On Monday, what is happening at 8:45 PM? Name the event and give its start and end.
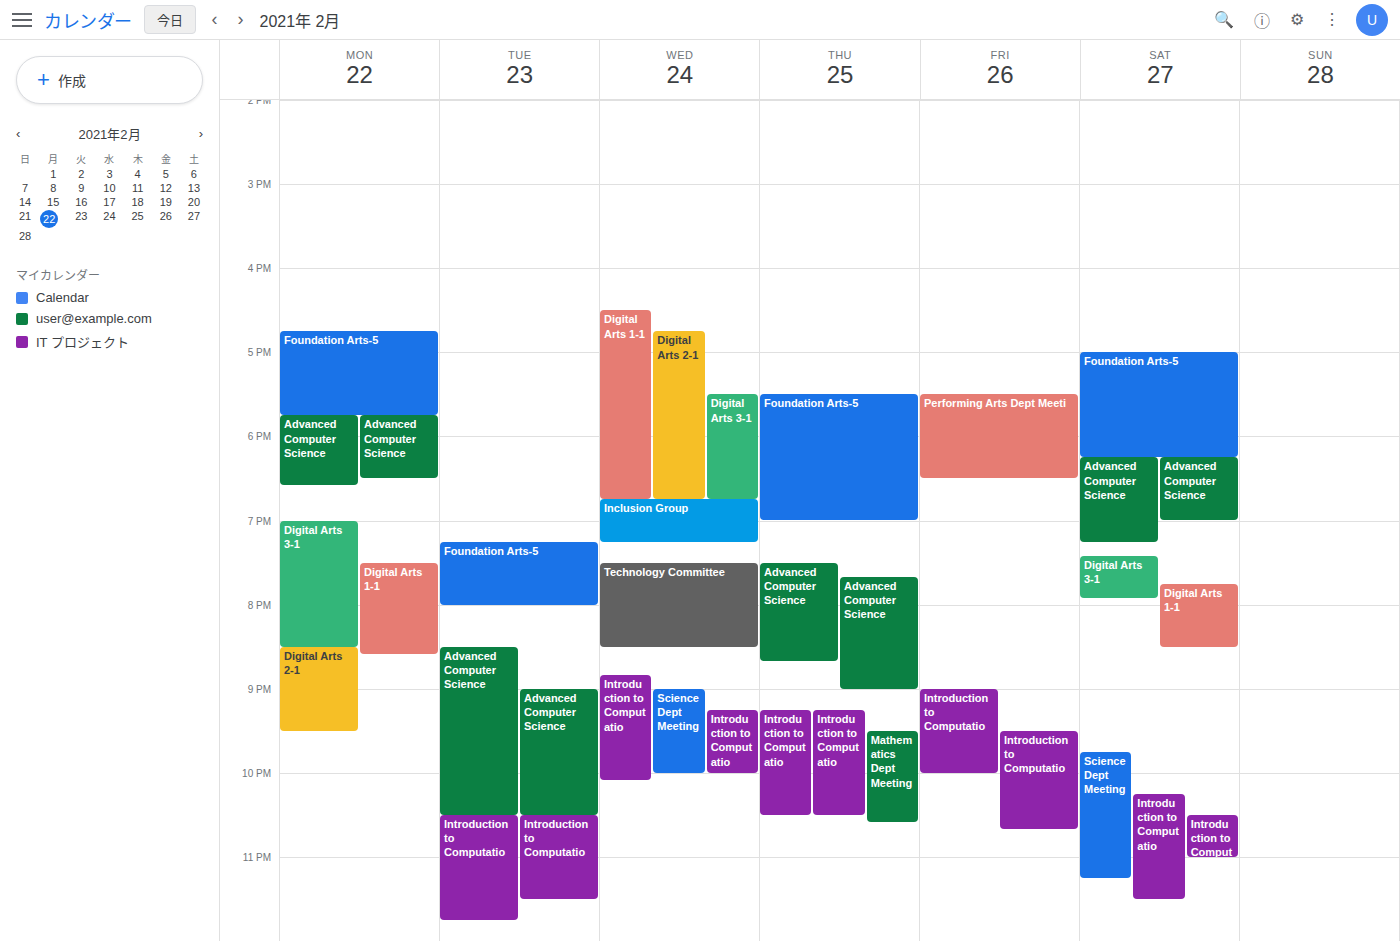
"Digital Arts 2-1", 8:30 PM to 9:30 PM